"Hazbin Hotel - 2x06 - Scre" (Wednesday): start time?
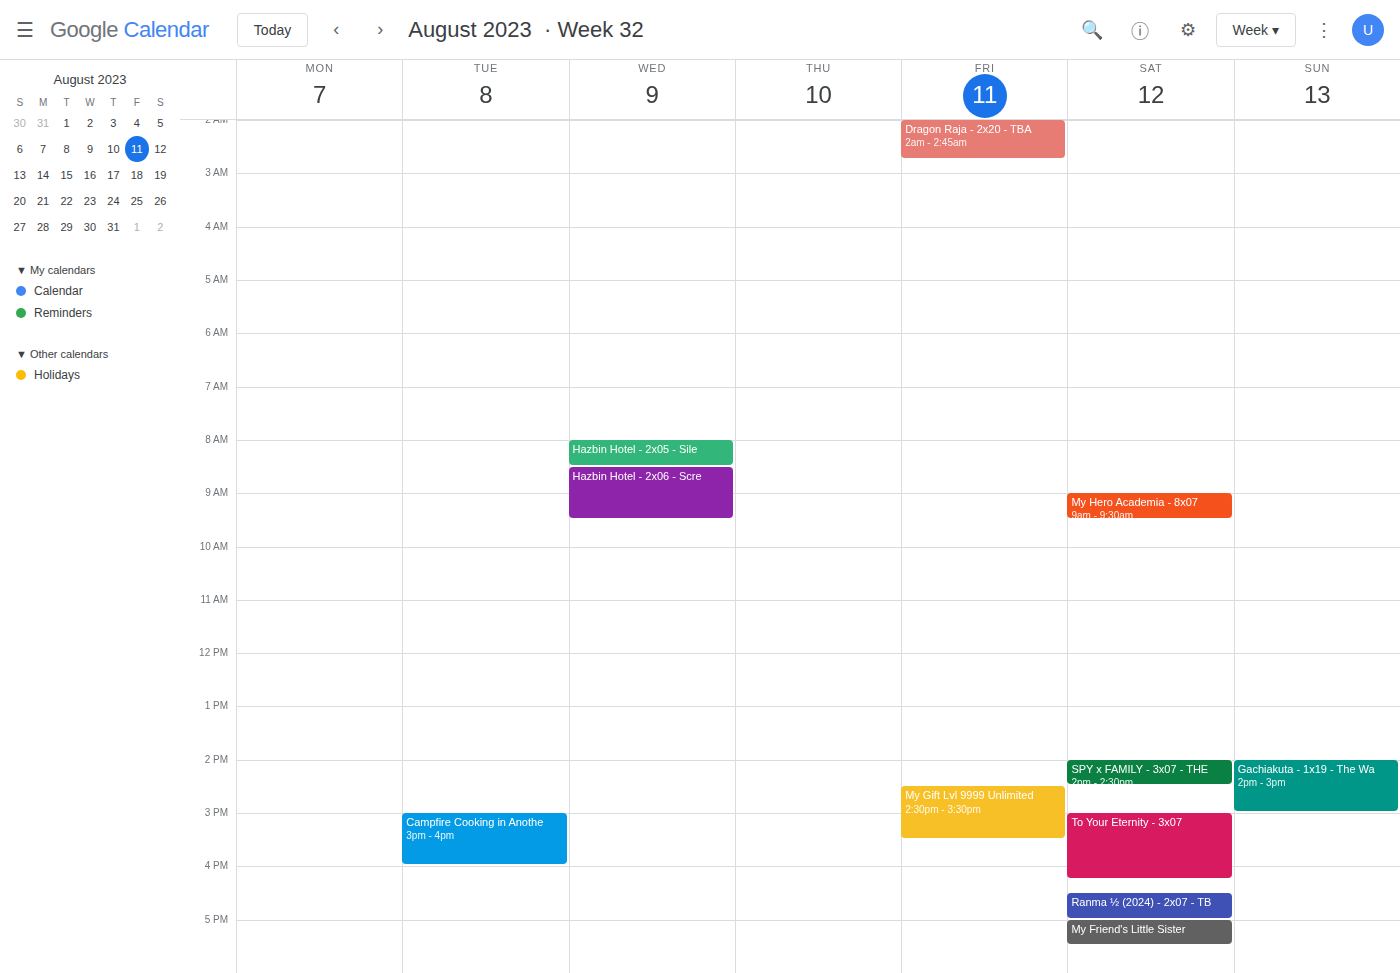
08:30